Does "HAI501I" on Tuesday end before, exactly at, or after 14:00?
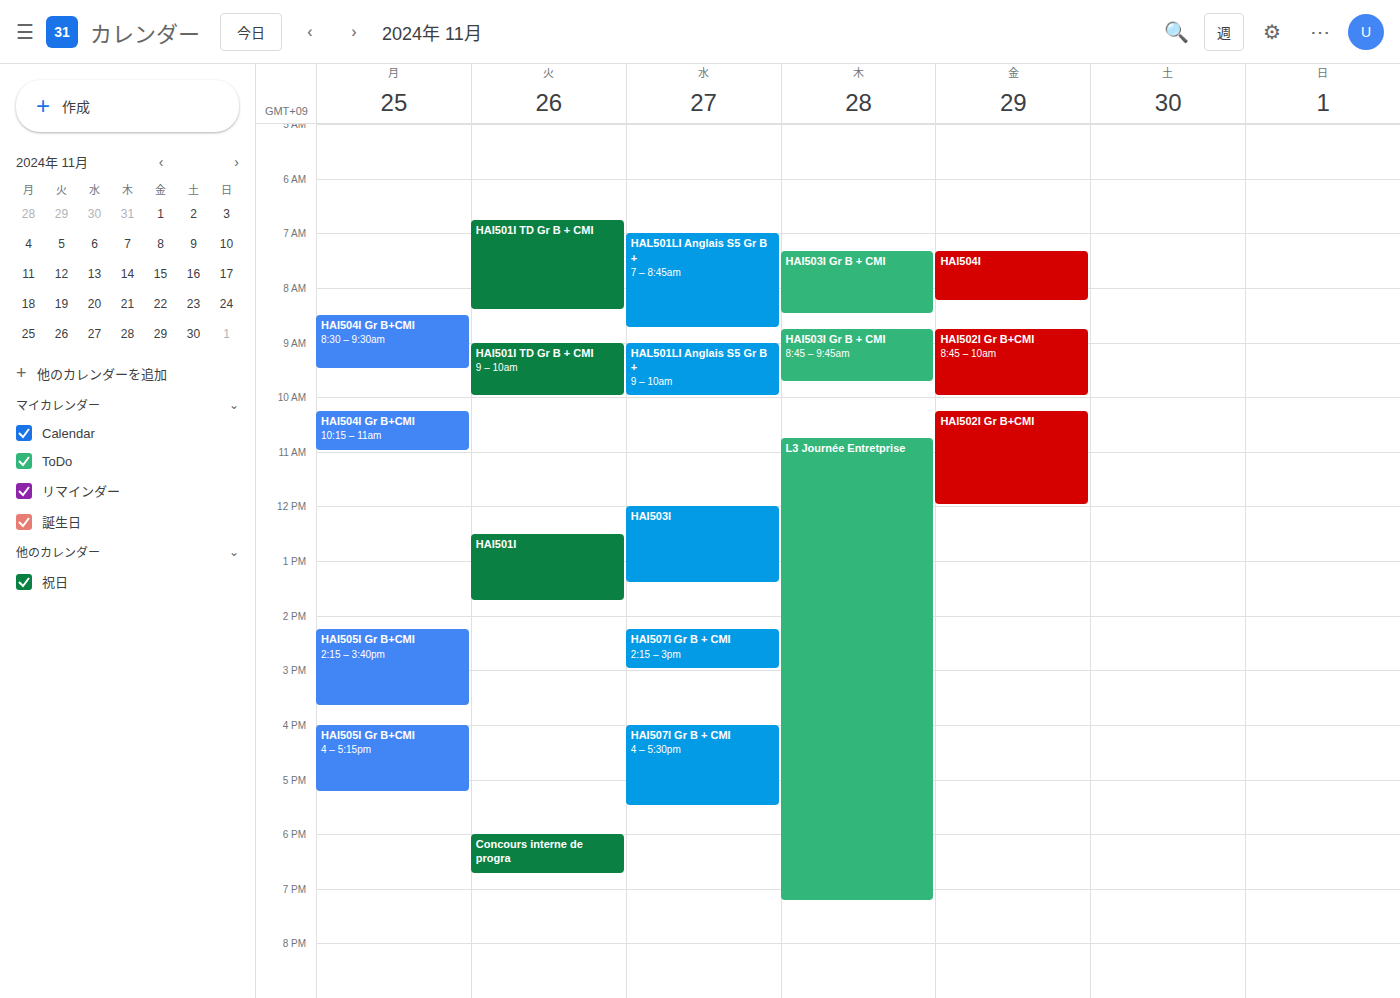
13:45 -- before 14:00, 15 minutes above the 14:00 line.